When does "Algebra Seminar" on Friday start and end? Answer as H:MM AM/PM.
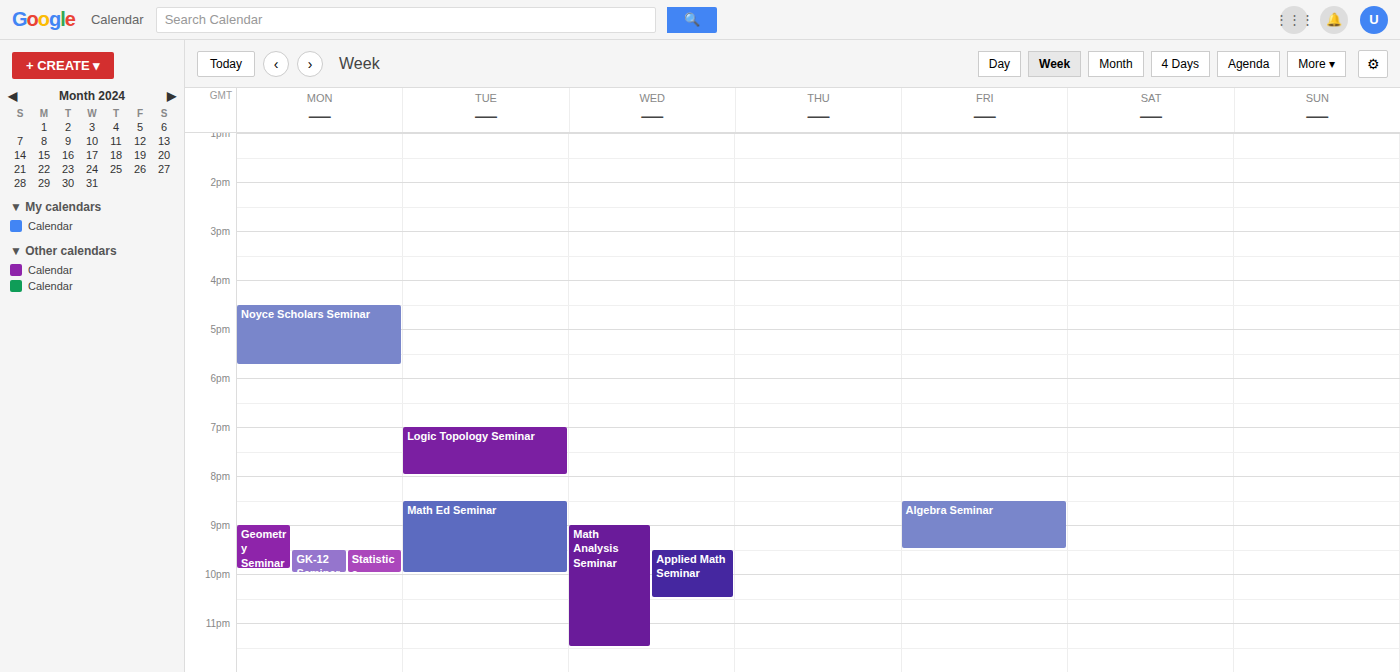
8:30 PM to 9:30 PM